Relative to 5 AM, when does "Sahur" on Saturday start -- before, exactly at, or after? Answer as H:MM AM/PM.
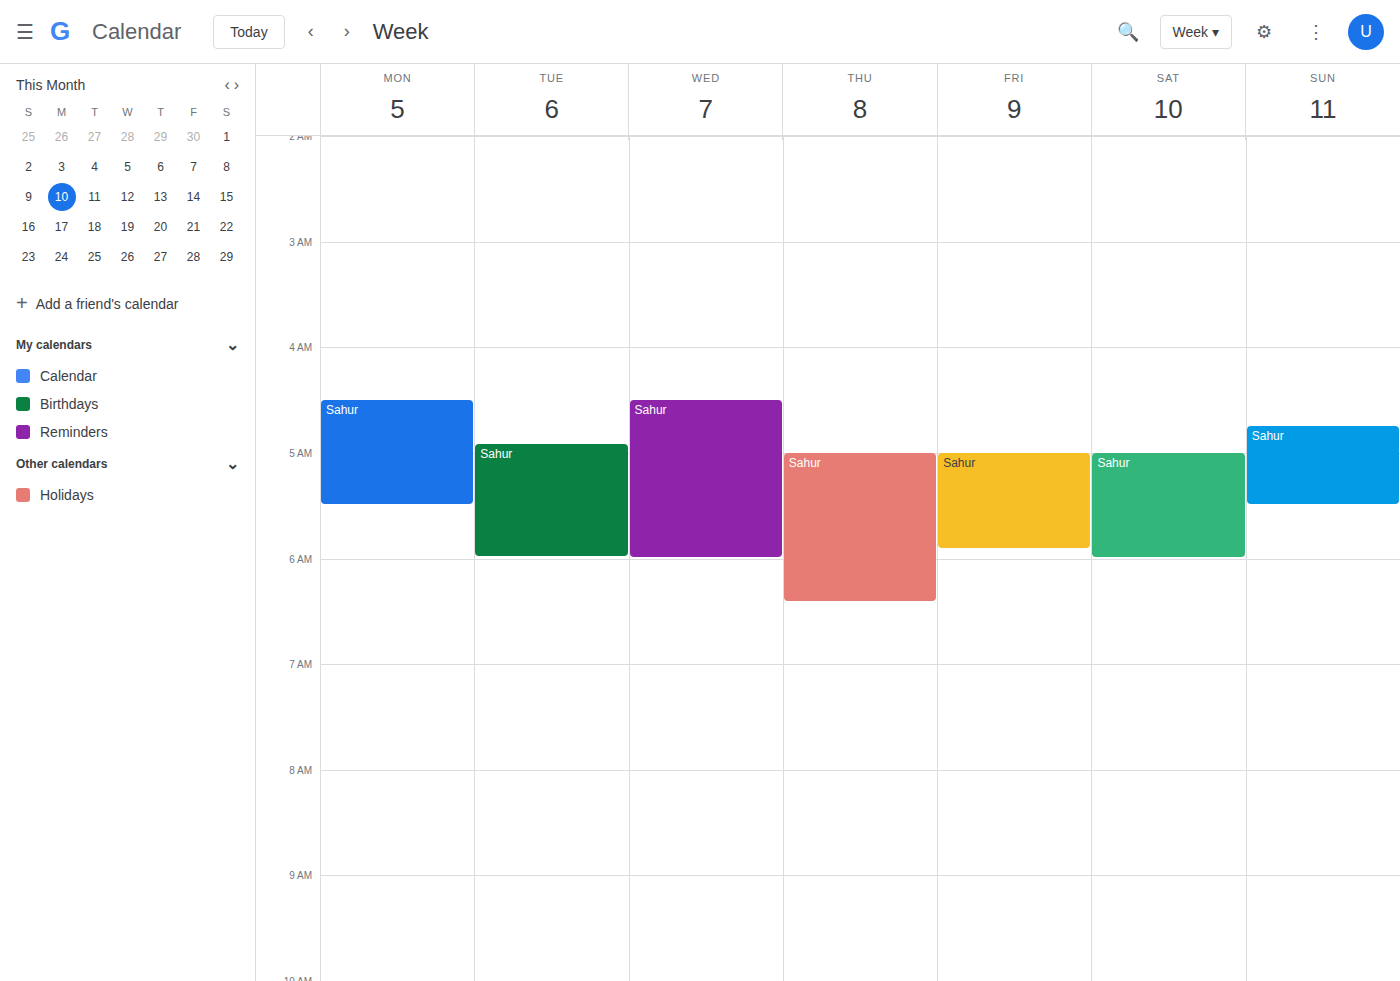
5:00 AM -- exactly at 5 AM, on the 5 AM line.